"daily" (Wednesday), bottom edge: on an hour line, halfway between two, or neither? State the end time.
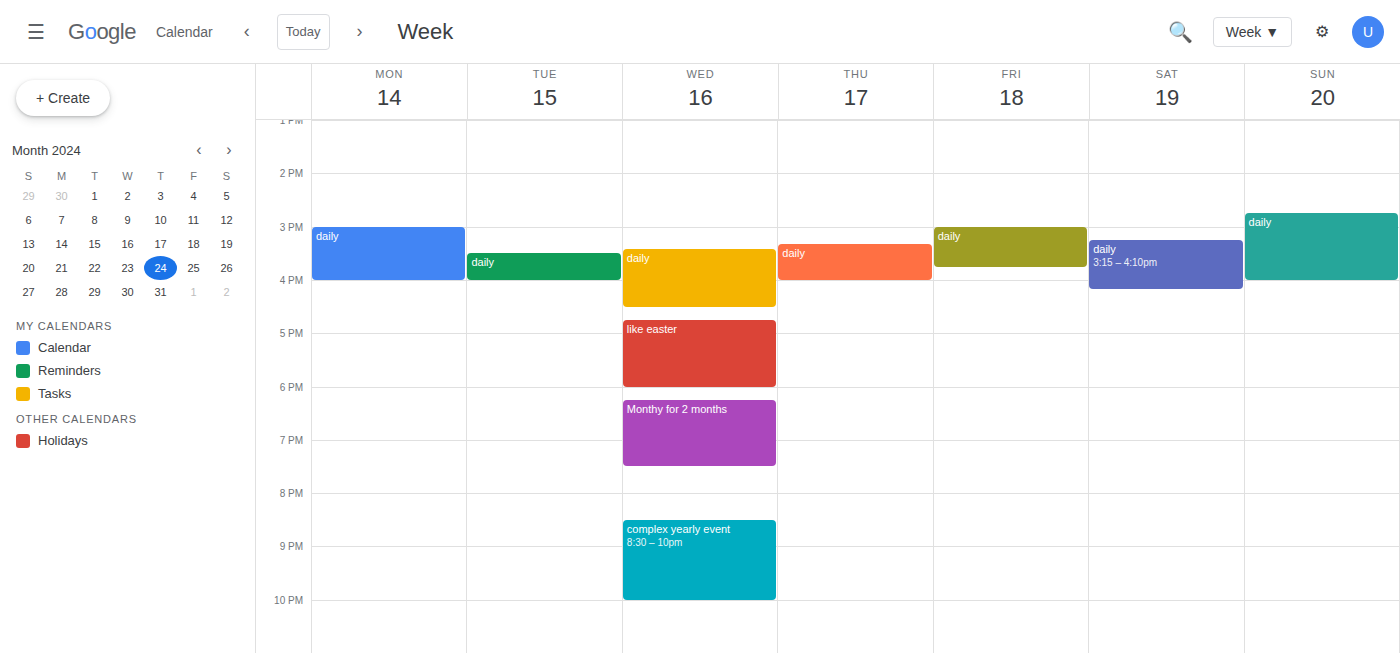
4:30 PM -- halfway between the 4 PM and 5 PM lines.